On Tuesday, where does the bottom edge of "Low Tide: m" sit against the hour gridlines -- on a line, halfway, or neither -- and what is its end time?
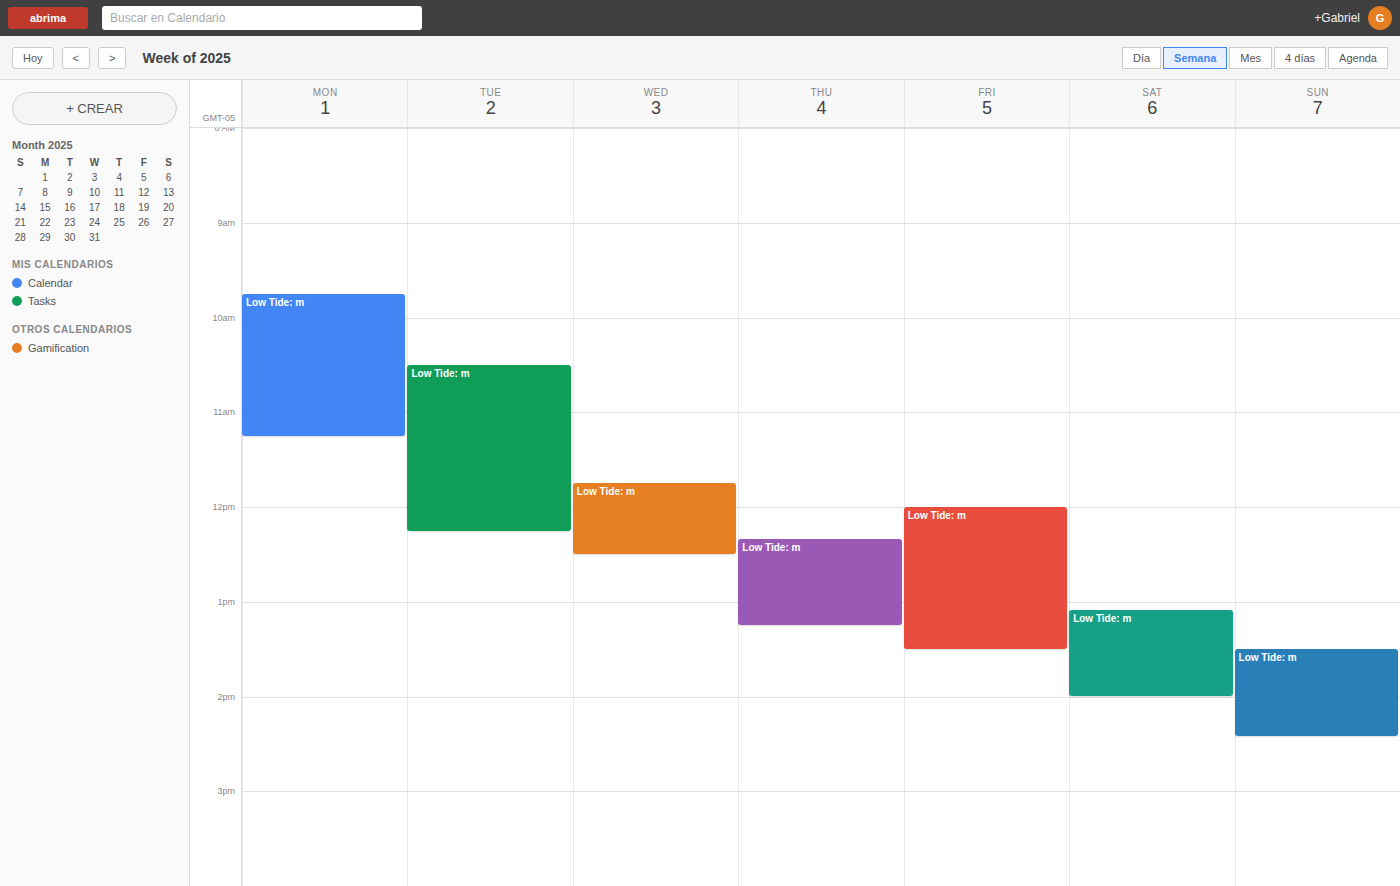
12:15 PM -- neither: a quarter of the way from the 12 PM line to the 1 PM line.